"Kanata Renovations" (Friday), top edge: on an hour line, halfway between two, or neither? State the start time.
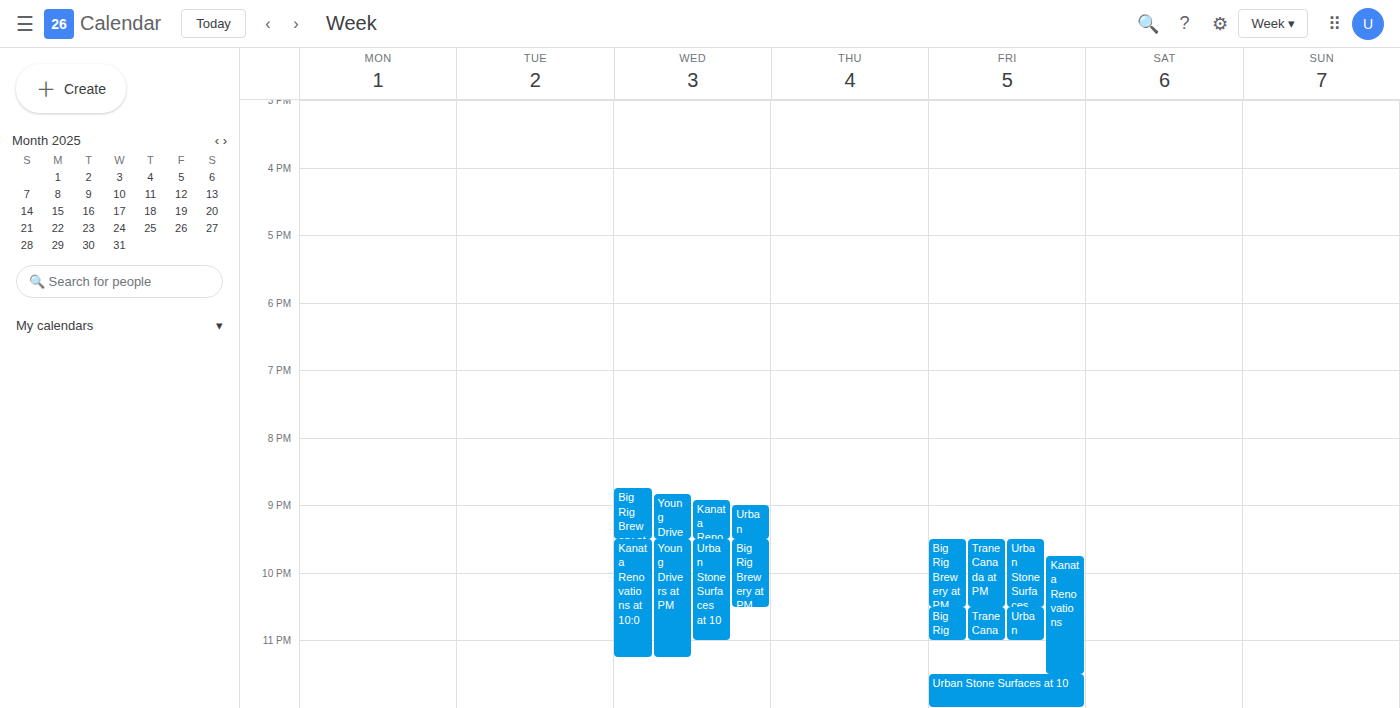
9:45 PM -- neither: three quarters of the way from the 9 PM line to the 10 PM line.